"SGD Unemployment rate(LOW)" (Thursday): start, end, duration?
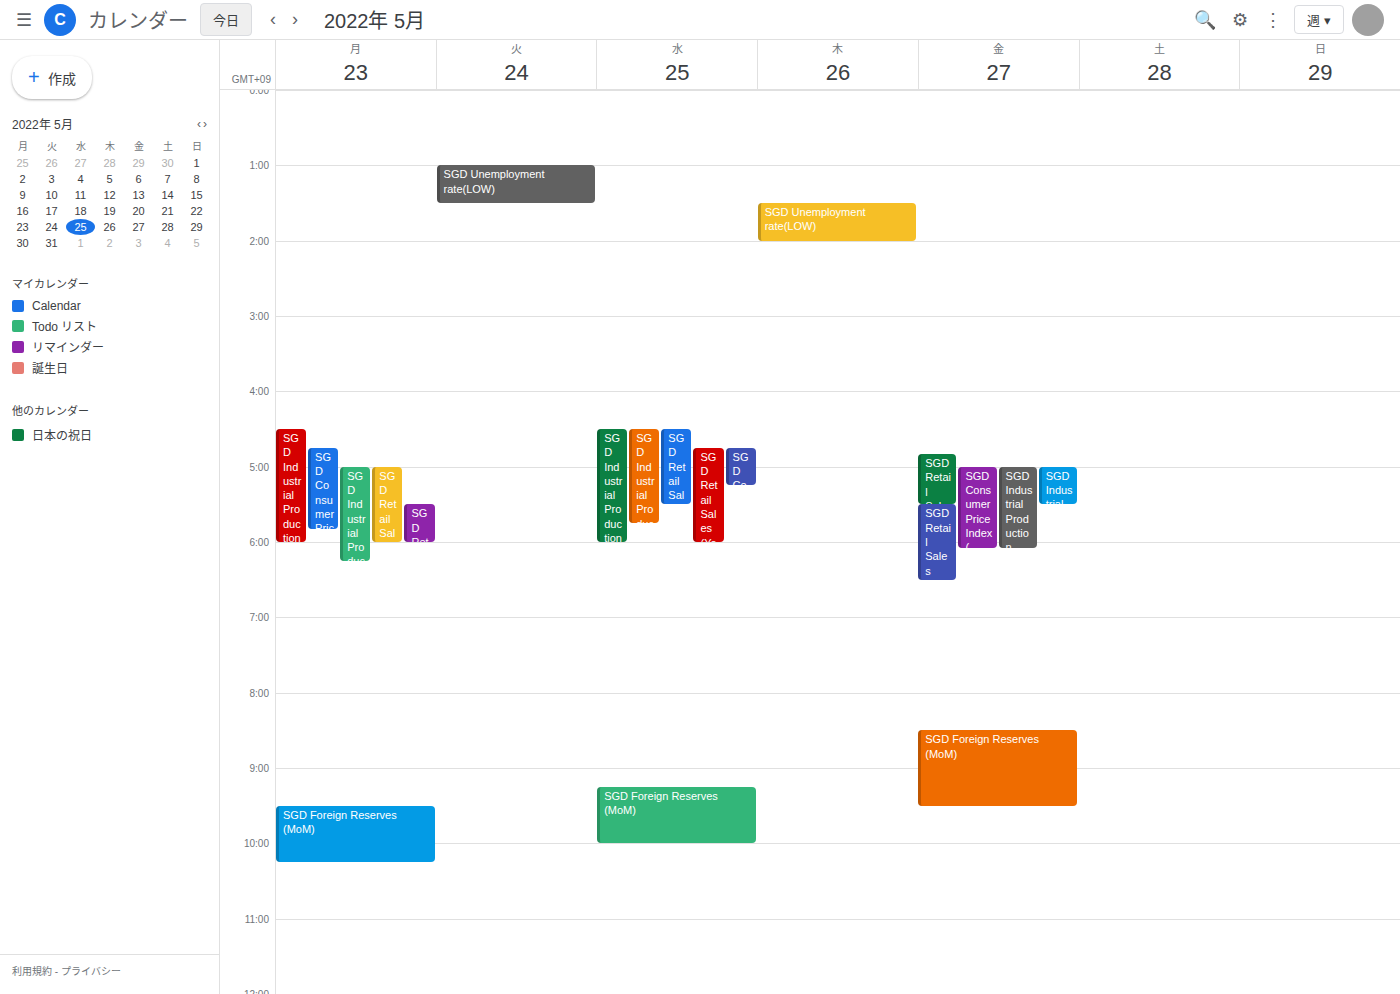
1:30 AM to 2:00 AM, 30 minutes